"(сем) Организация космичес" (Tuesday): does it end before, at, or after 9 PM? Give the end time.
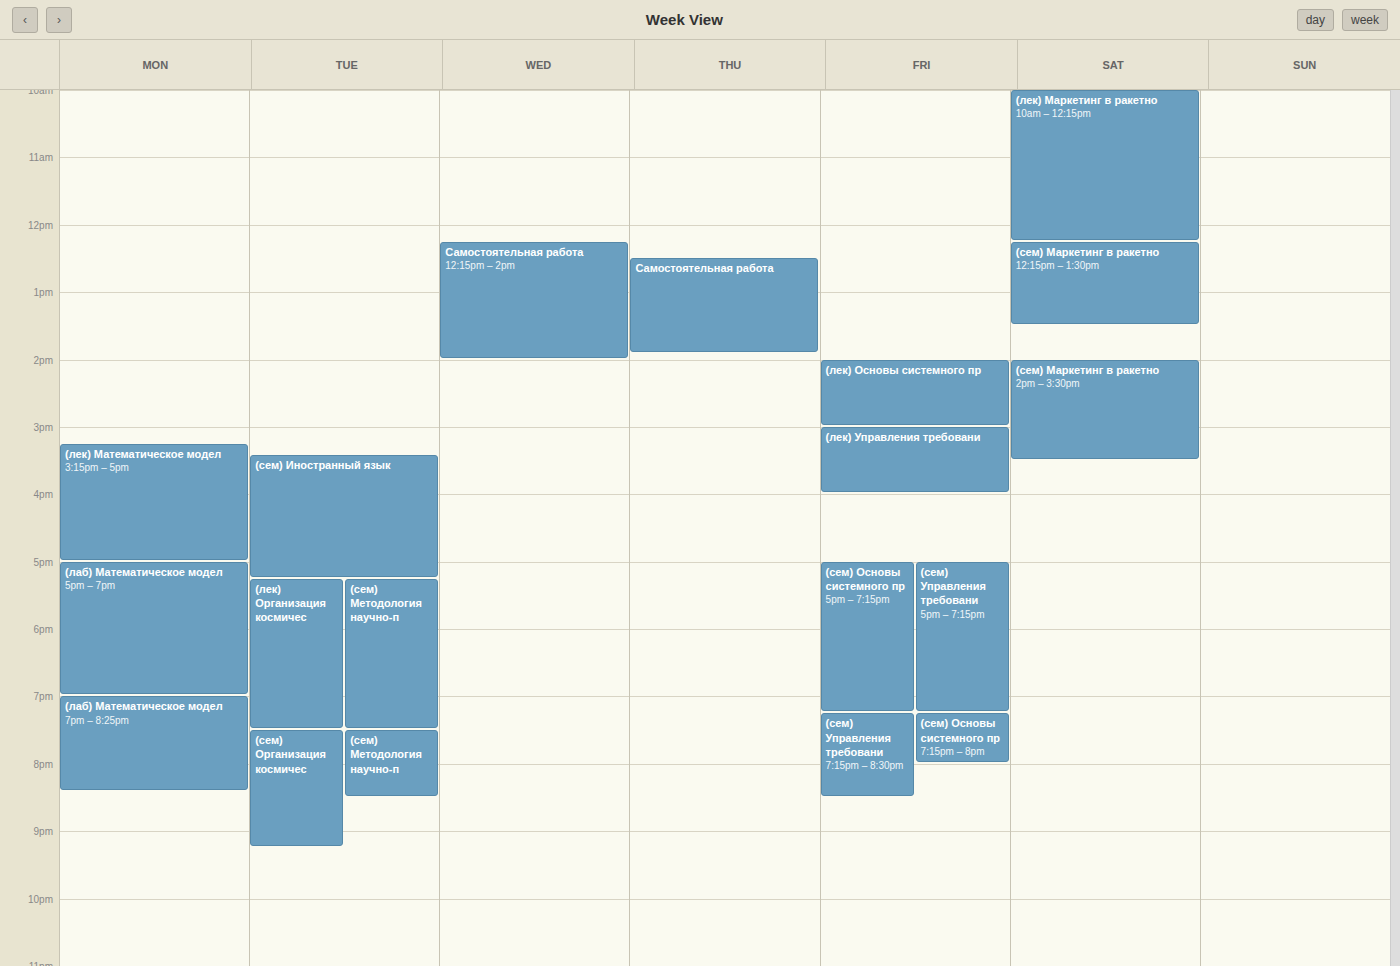
9:15 PM -- after 9 PM, 15 minutes below the 9 PM line.